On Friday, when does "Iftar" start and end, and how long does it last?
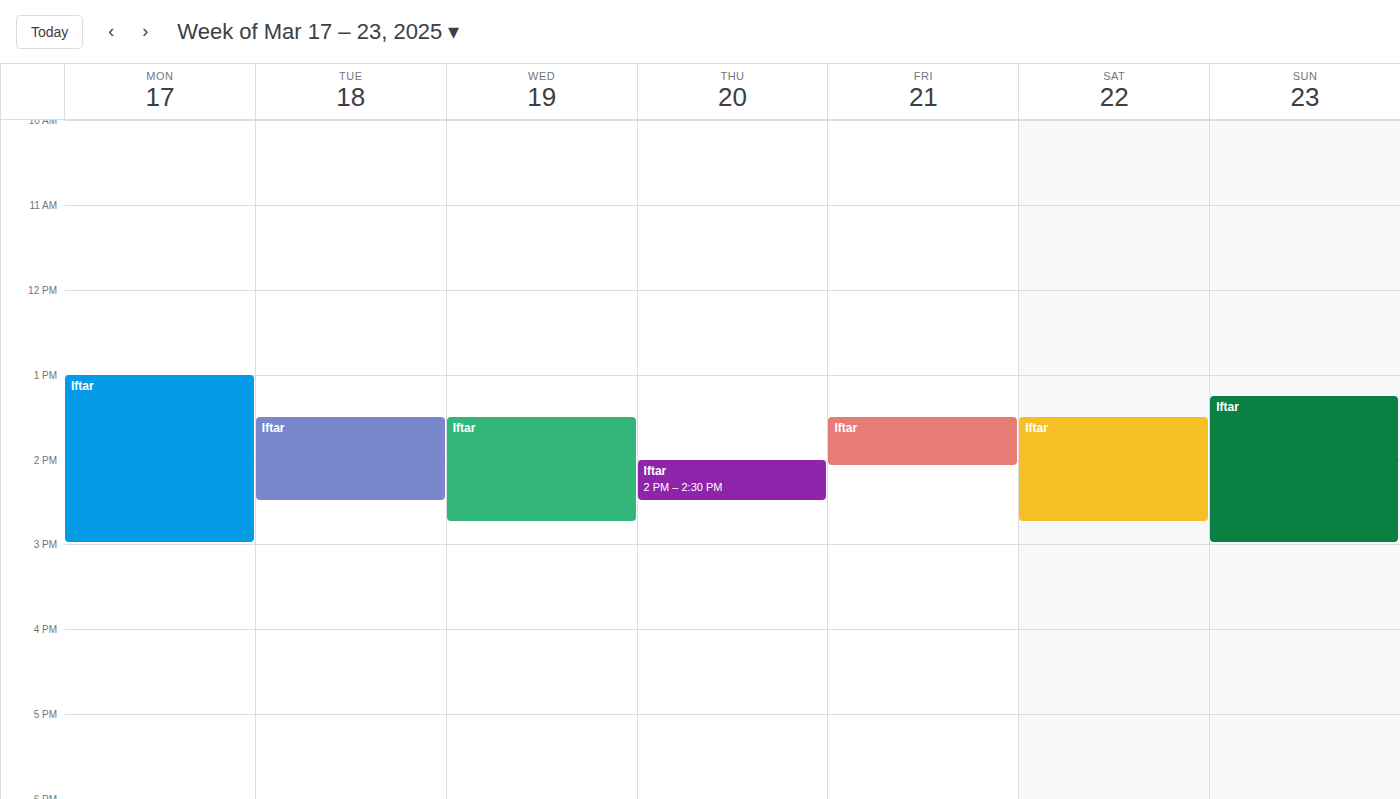
1:30 PM to 2:05 PM, 35 minutes